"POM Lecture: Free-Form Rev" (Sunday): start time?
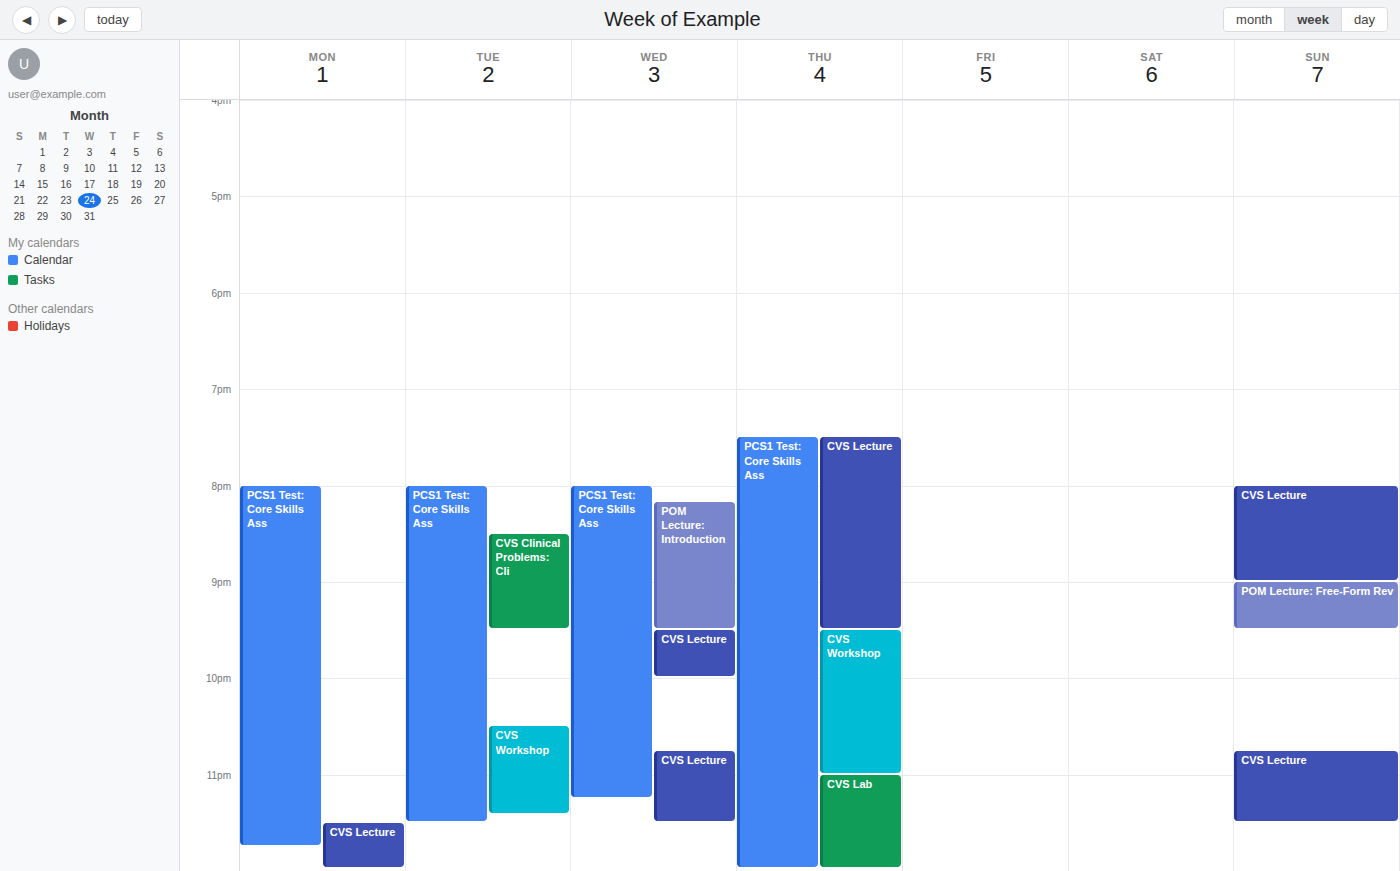
9:00 PM